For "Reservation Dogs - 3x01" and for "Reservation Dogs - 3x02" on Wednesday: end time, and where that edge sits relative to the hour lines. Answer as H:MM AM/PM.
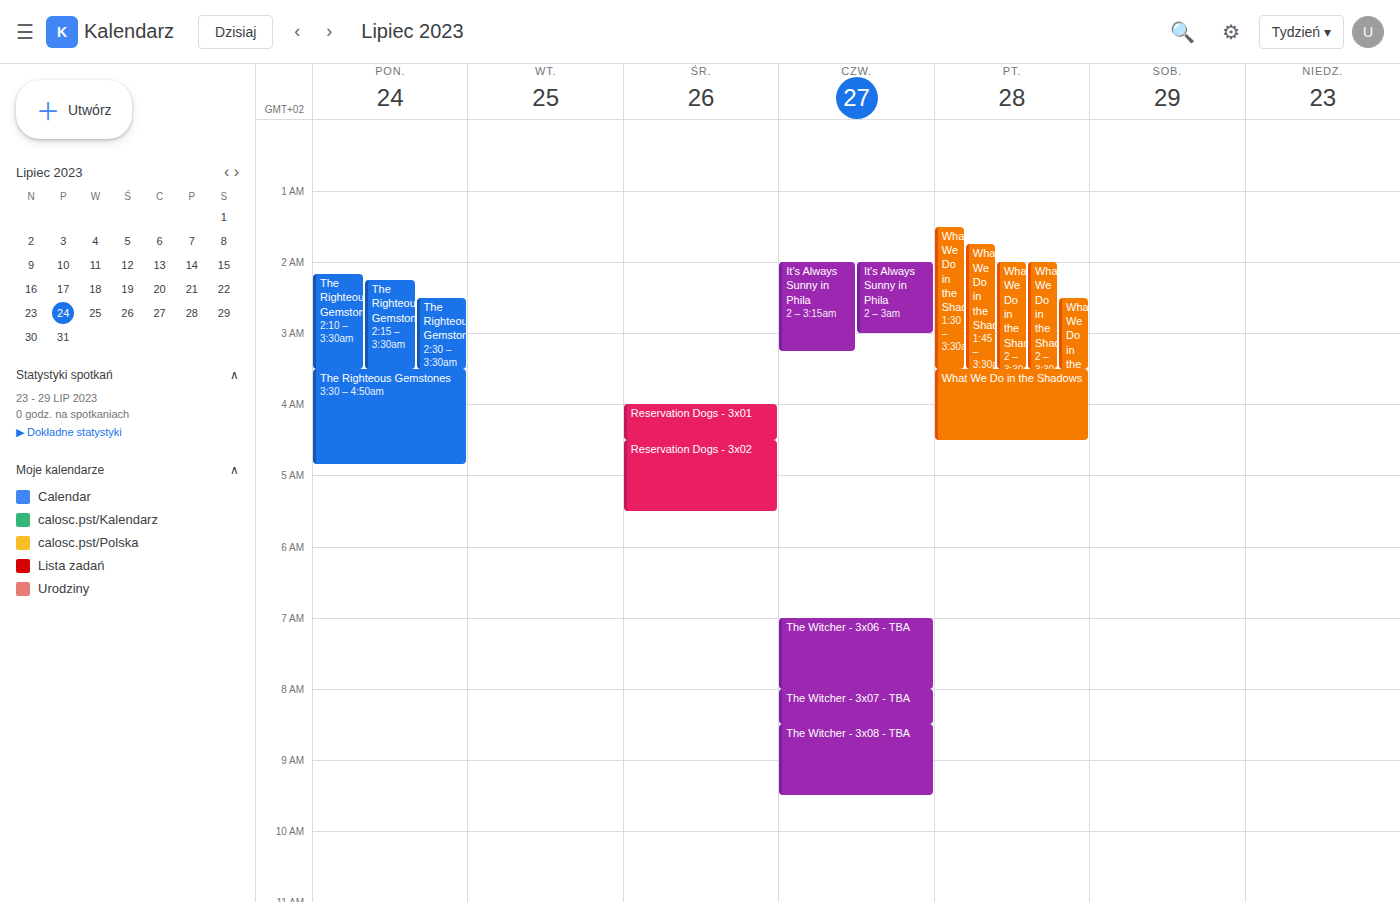
"Reservation Dogs - 3x01": 4:30 AM, halfway between the 4 AM and 5 AM lines. "Reservation Dogs - 3x02": 5:30 AM, halfway between the 5 AM and 6 AM lines.